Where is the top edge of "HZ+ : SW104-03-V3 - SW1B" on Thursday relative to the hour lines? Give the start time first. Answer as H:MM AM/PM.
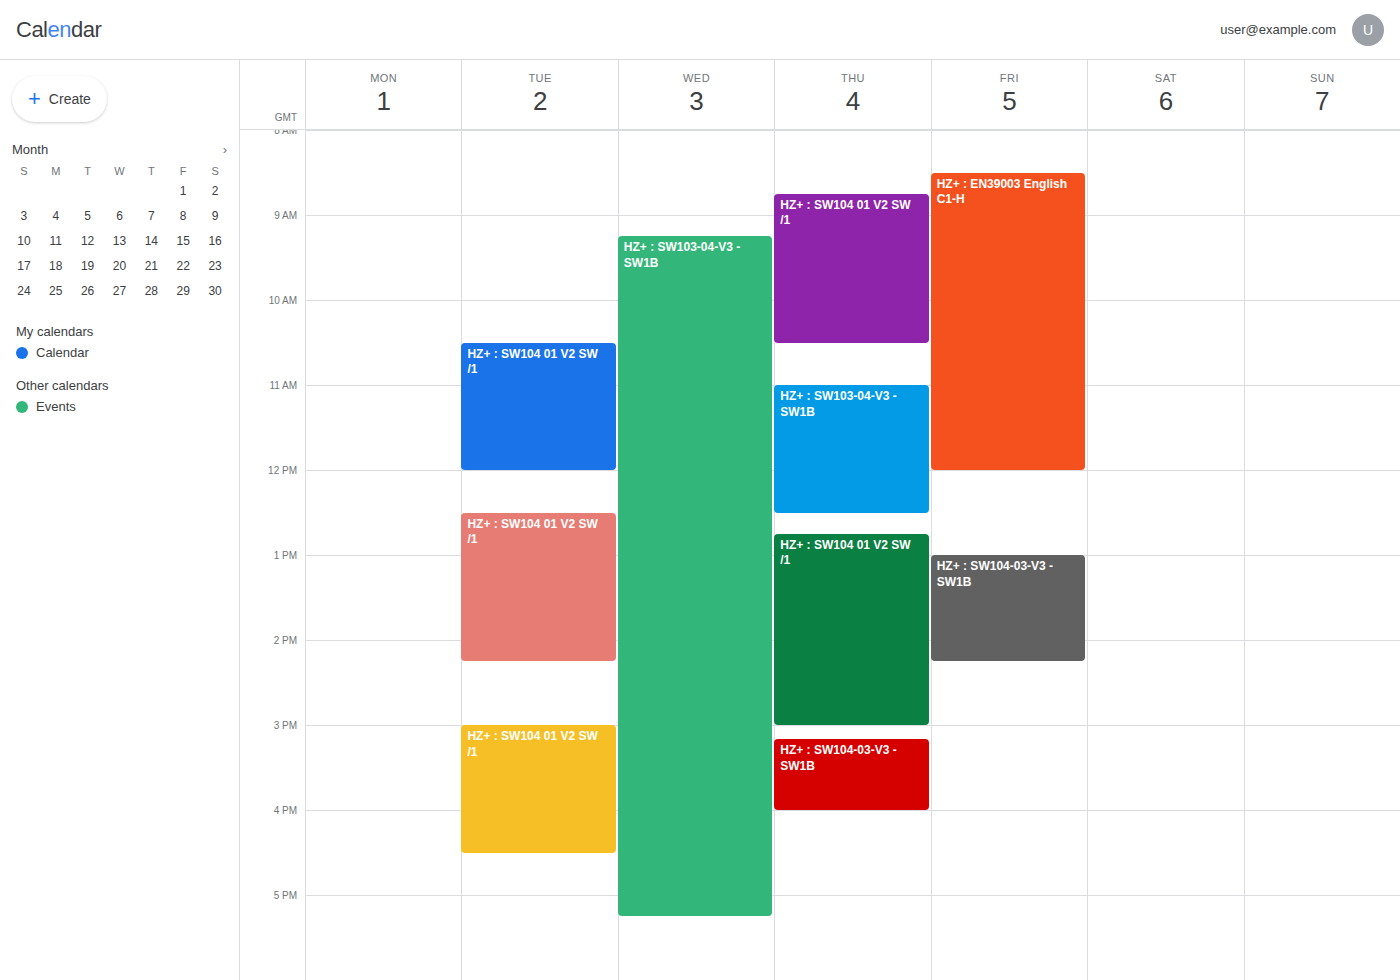
3:10 PM -- neither: 10 minutes below the 3 PM line and 50 minutes above the 4 PM line.